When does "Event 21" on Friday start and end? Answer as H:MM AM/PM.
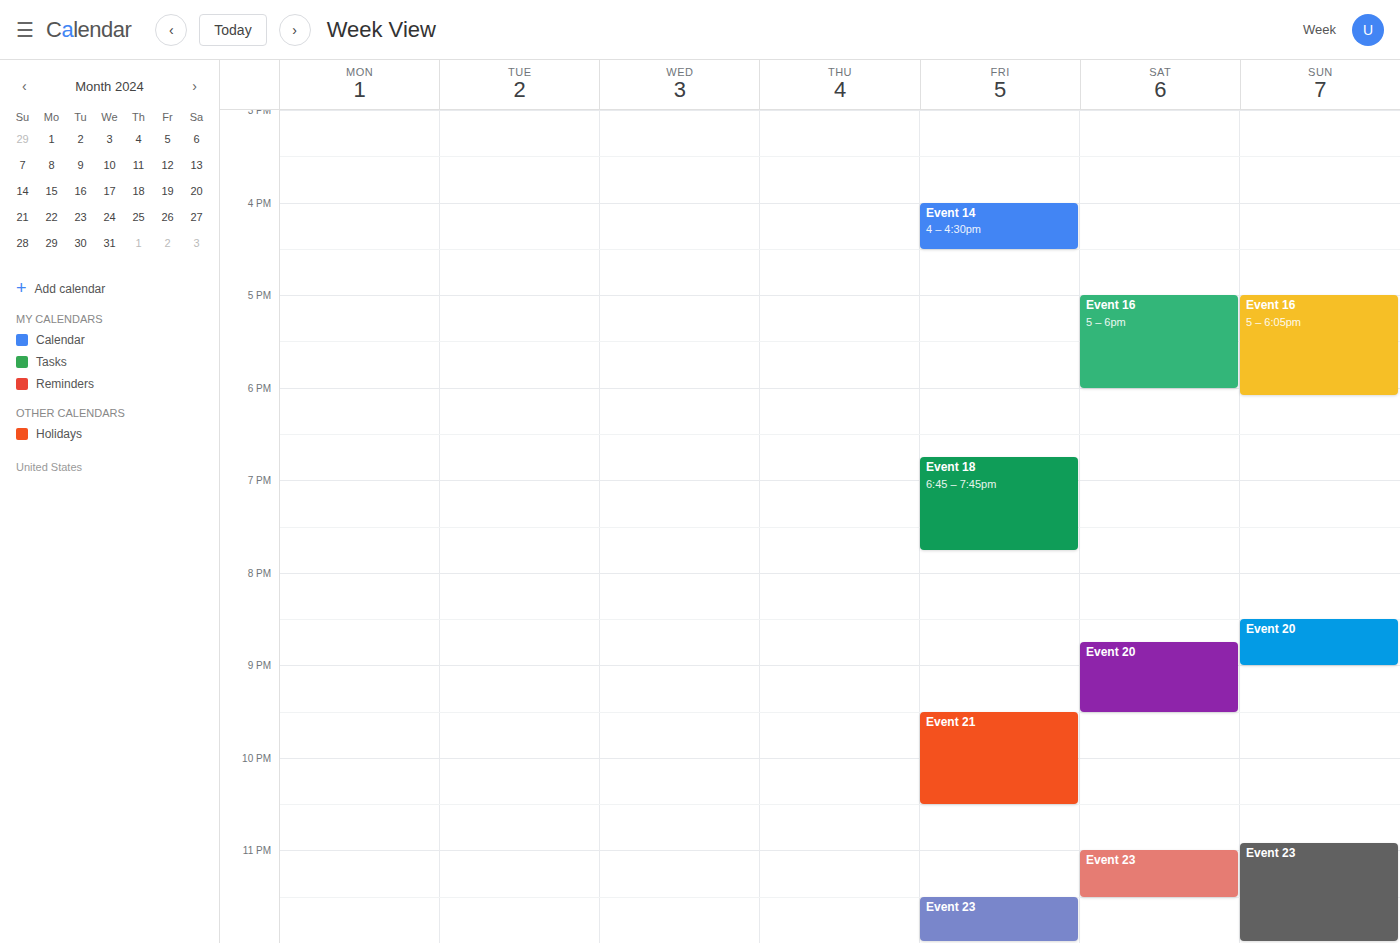
9:30 PM to 10:30 PM